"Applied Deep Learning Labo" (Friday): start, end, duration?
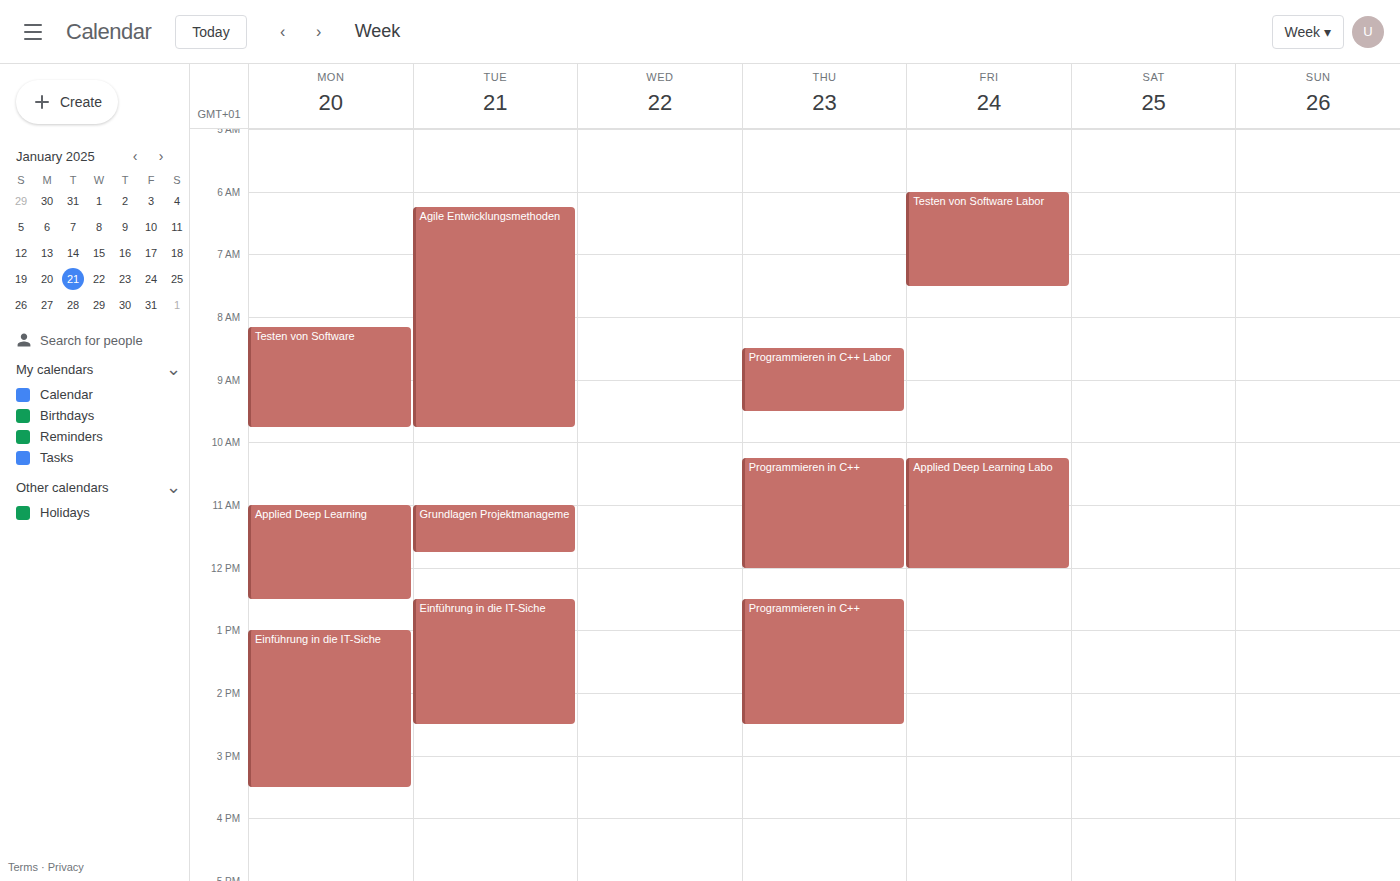
10:15 to 12:00, 1 hour 45 minutes